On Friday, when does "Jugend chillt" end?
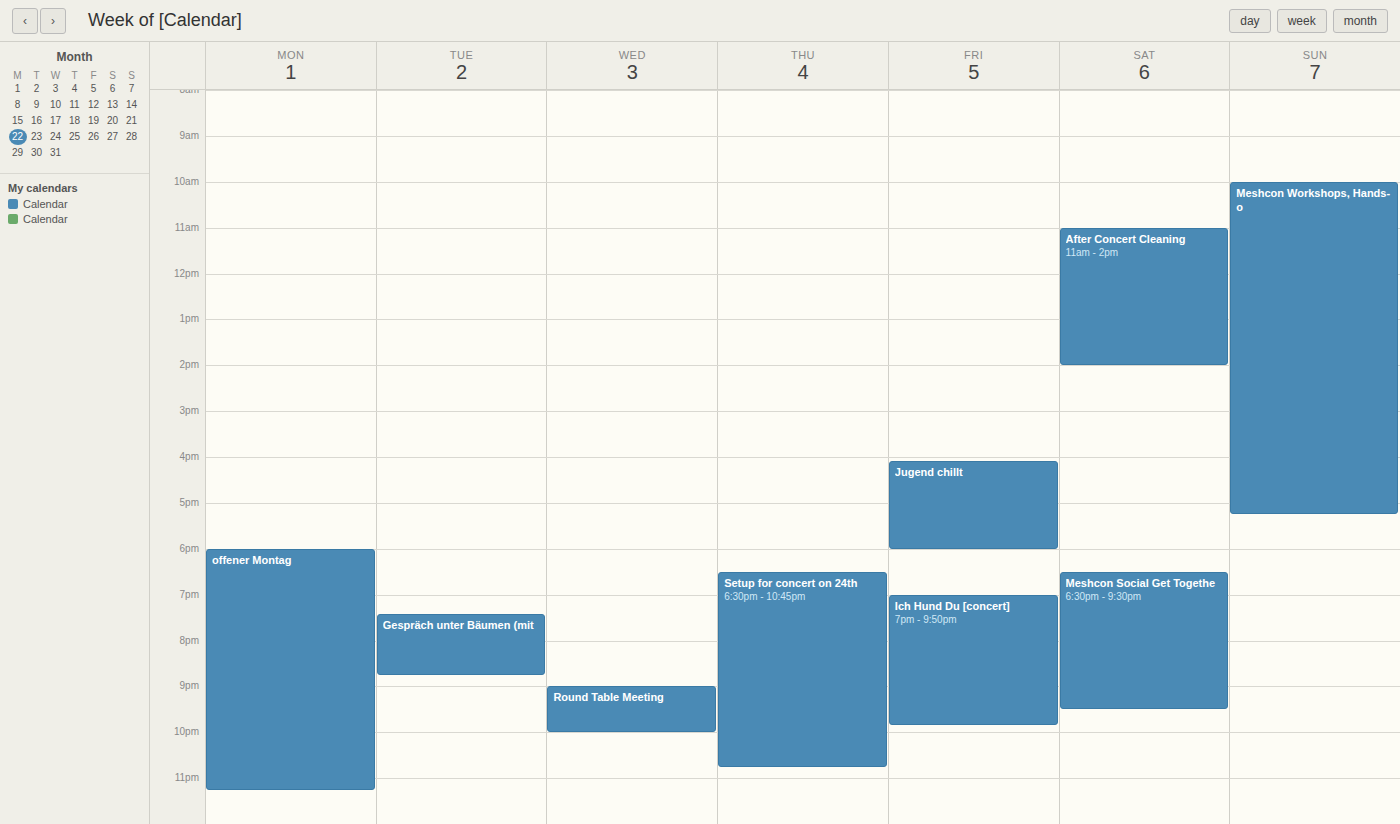
6:00 PM